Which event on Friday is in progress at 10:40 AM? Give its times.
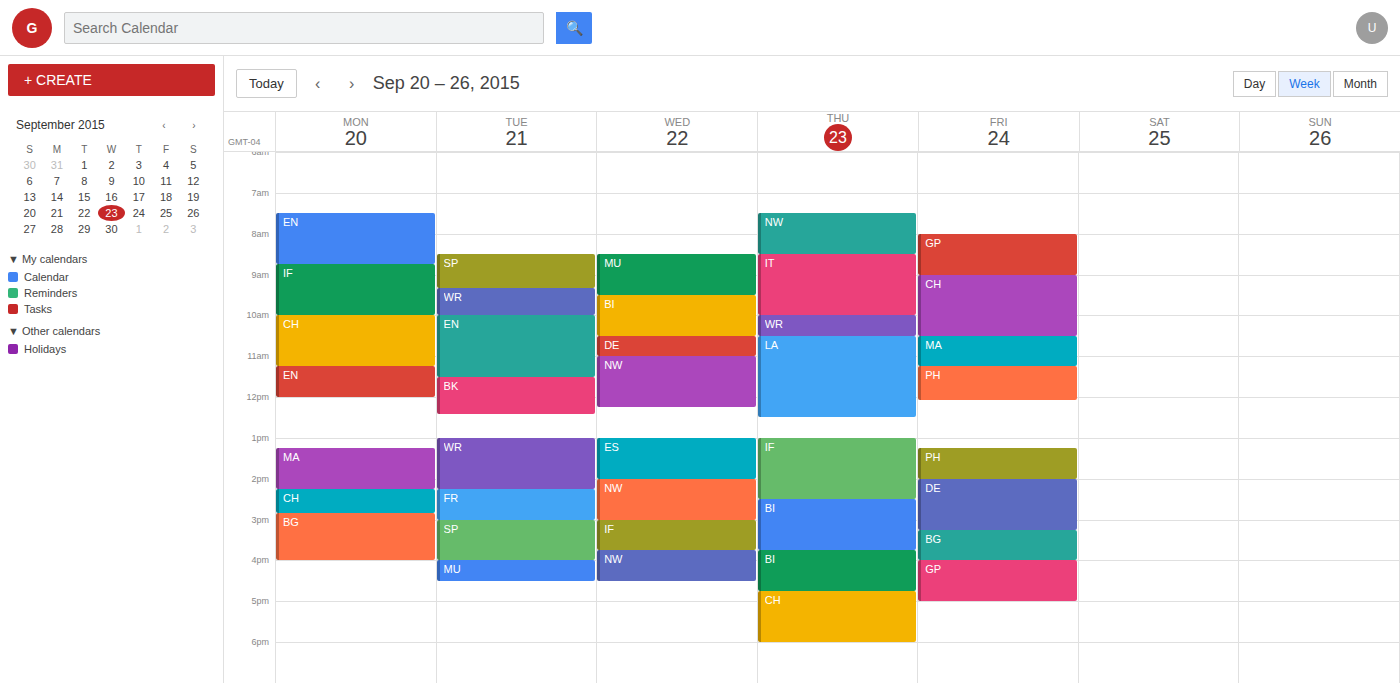
"MA", 10:30 AM to 11:15 AM